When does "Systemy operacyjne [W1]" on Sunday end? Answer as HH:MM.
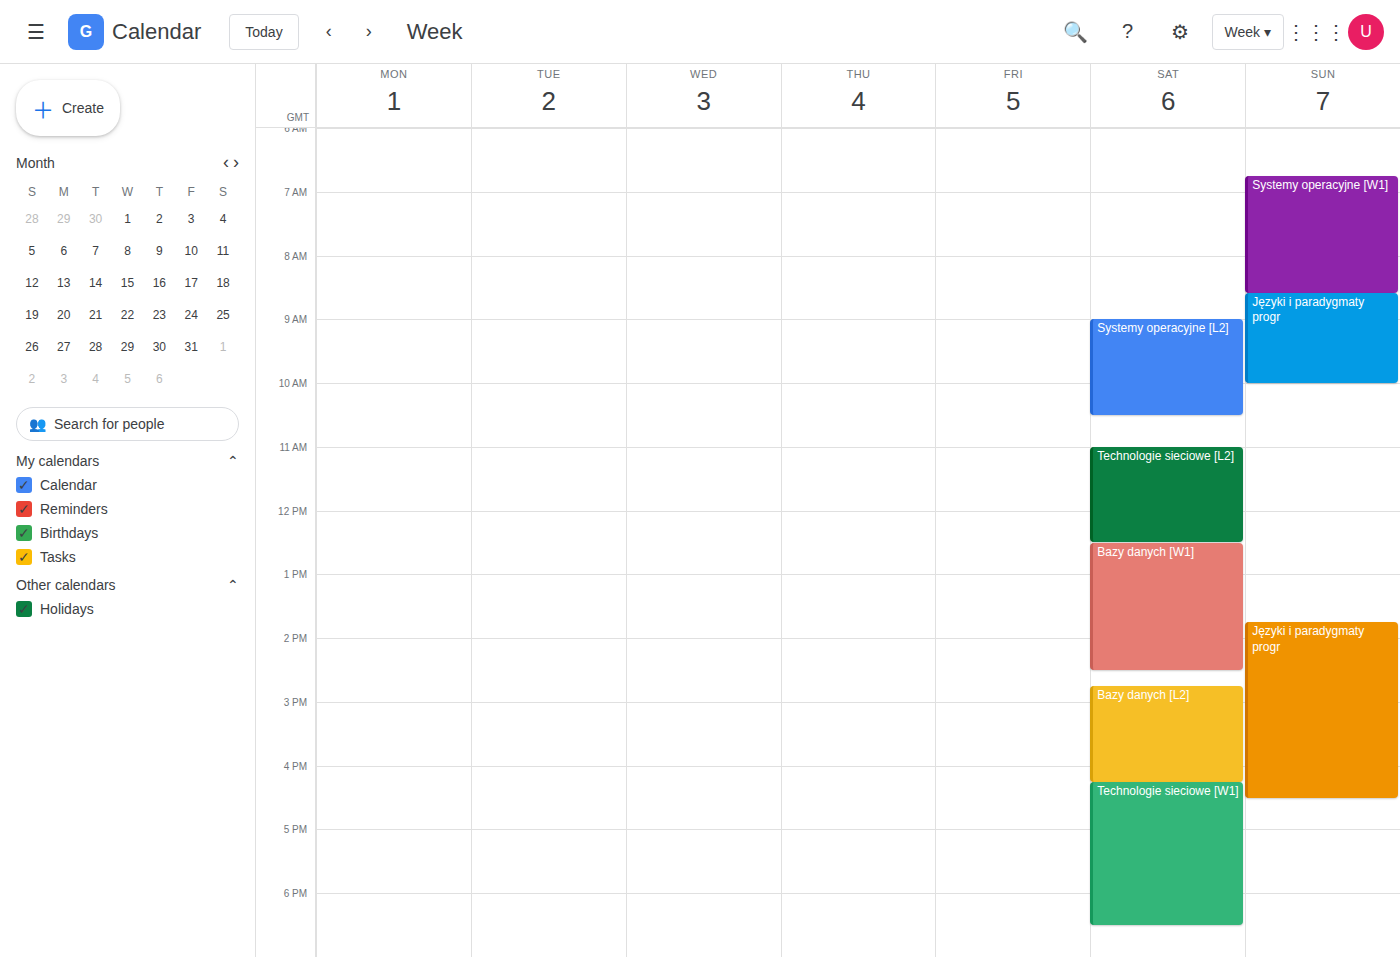
08:35